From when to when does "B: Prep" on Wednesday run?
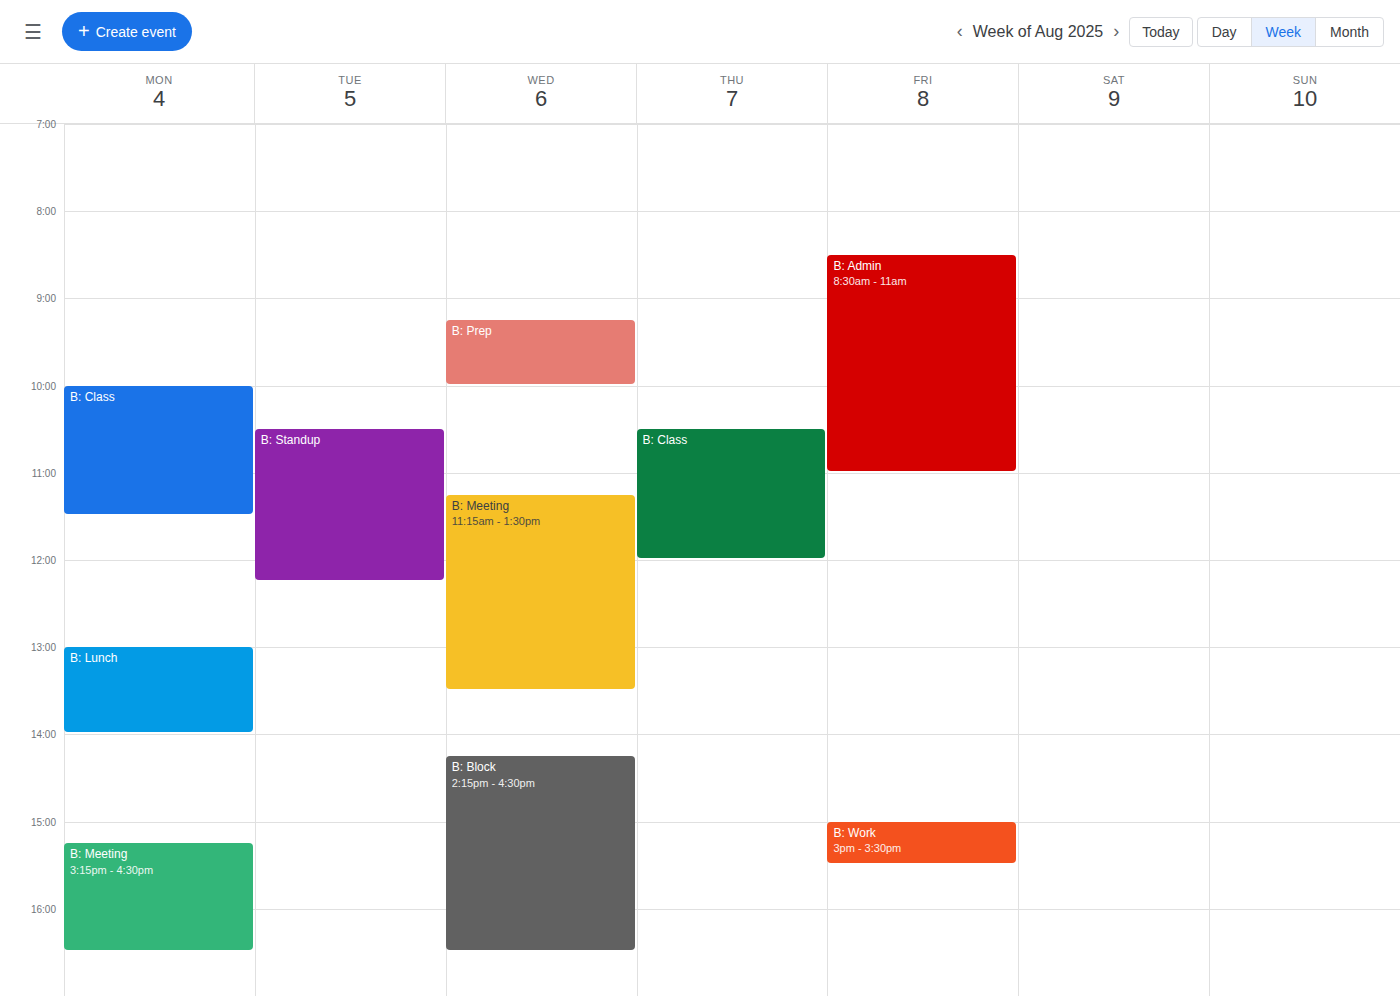
9:15 AM to 10:00 AM